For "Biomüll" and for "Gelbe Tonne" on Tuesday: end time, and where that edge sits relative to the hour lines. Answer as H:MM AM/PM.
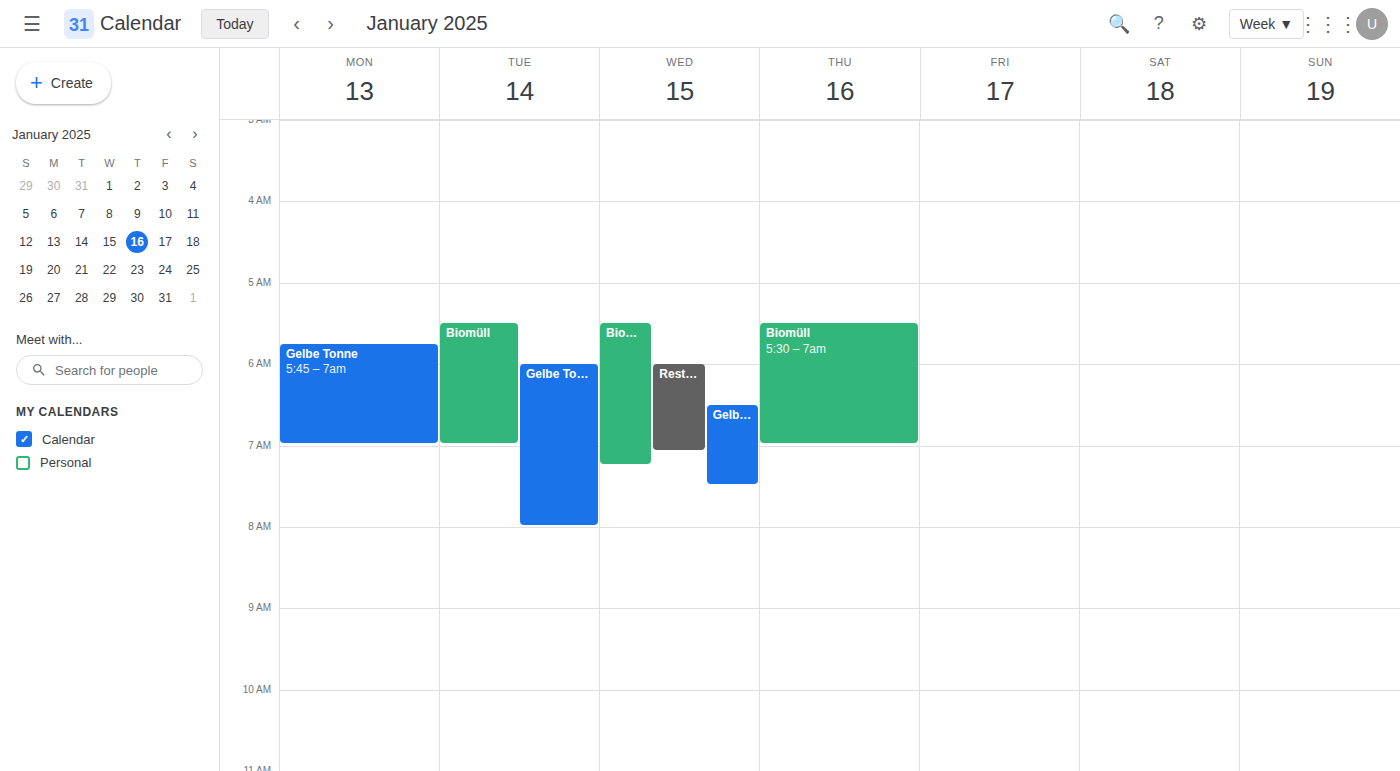
"Biomüll": 7:00 AM, exactly on the 7 AM line. "Gelbe Tonne": 8:00 AM, exactly on the 8 AM line.